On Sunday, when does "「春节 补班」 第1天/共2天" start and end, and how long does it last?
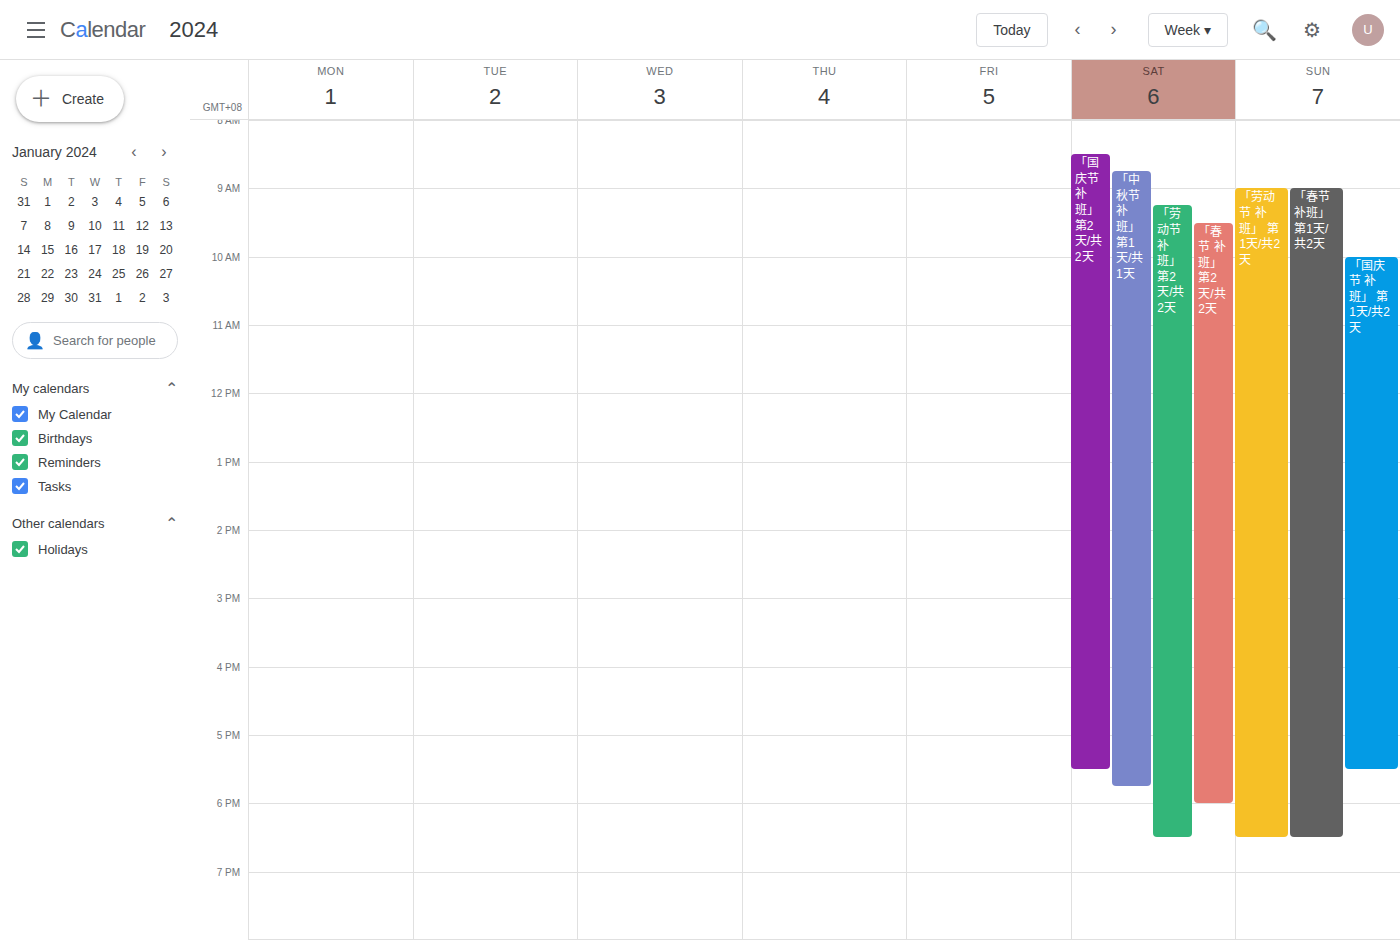
9:00 AM to 6:30 PM, 9 hours 30 minutes